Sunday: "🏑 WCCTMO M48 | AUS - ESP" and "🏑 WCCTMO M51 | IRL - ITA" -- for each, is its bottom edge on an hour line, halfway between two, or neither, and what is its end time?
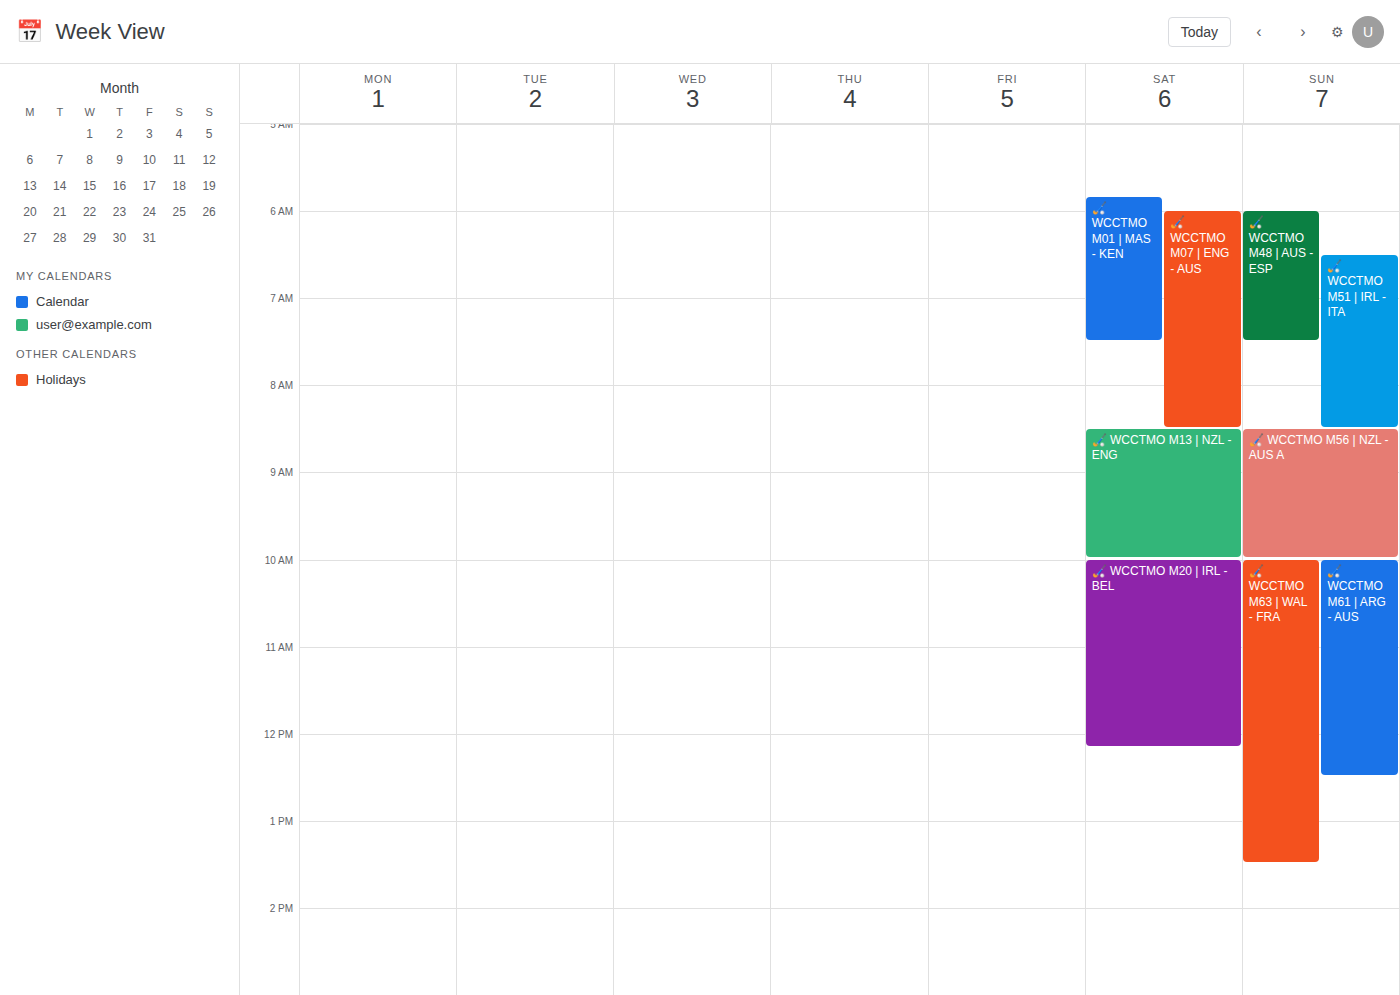
"🏑 WCCTMO M48 | AUS - ESP": 7:30 AM, halfway between the 7 AM and 8 AM lines. "🏑 WCCTMO M51 | IRL - ITA": 8:30 AM, halfway between the 8 AM and 9 AM lines.